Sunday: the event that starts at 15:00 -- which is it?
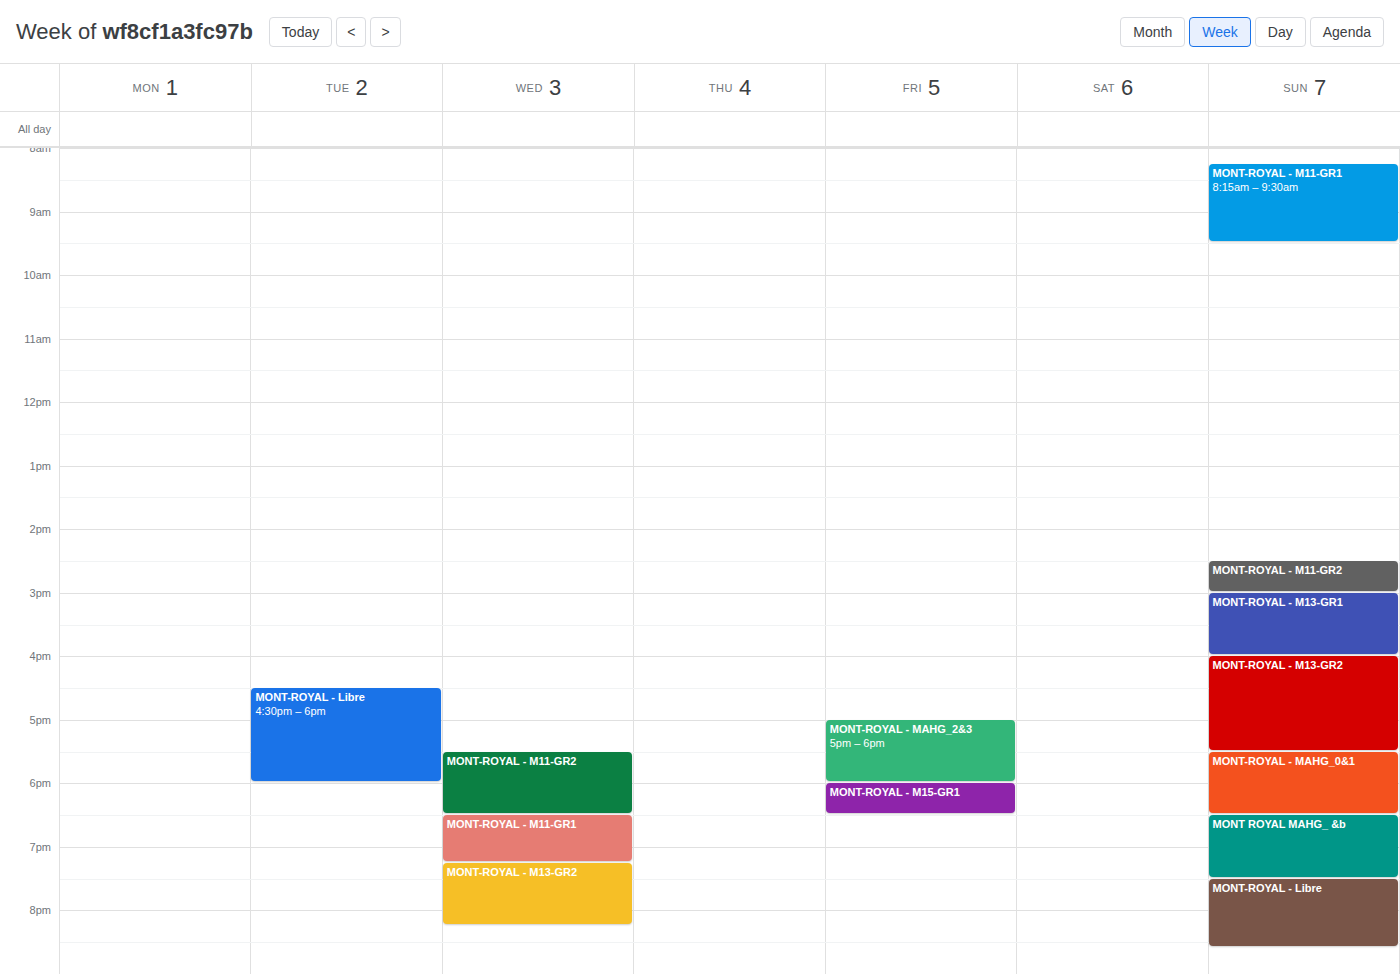
"MONT-ROYAL - M13-GR1"